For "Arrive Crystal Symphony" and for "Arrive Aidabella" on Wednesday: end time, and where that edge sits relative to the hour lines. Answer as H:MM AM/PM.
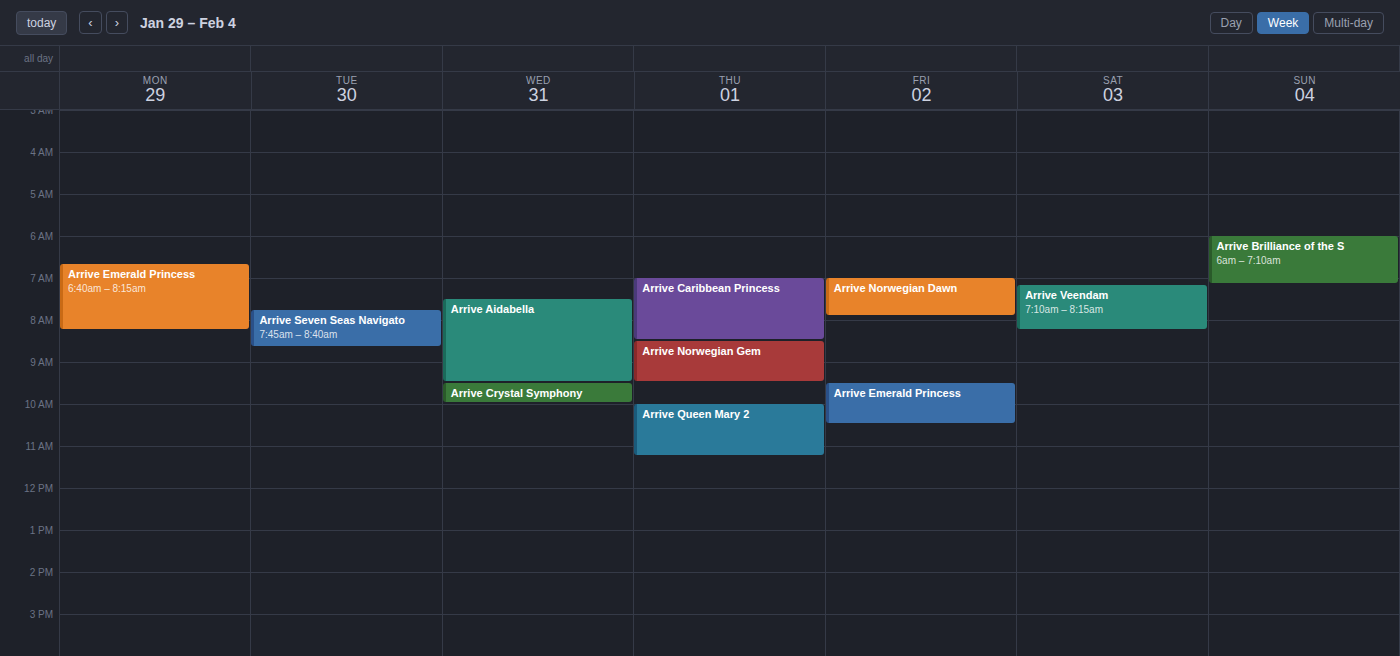
"Arrive Crystal Symphony": 10:00 AM, exactly on the 10 AM line. "Arrive Aidabella": 9:30 AM, halfway between the 9 AM and 10 AM lines.